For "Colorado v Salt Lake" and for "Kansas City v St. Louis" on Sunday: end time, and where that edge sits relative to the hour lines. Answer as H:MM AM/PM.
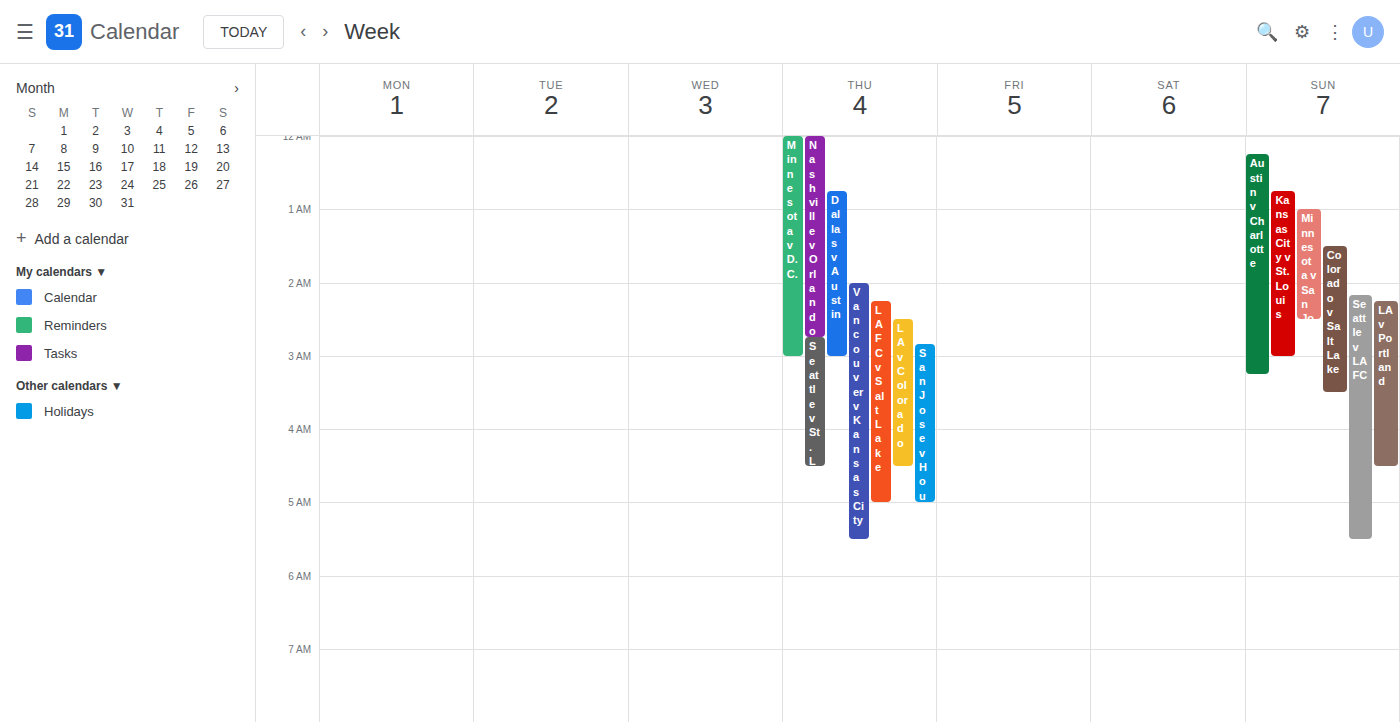
"Colorado v Salt Lake": 3:30 AM, halfway between the 3 AM and 4 AM lines. "Kansas City v St. Louis": 3:00 AM, exactly on the 3 AM line.